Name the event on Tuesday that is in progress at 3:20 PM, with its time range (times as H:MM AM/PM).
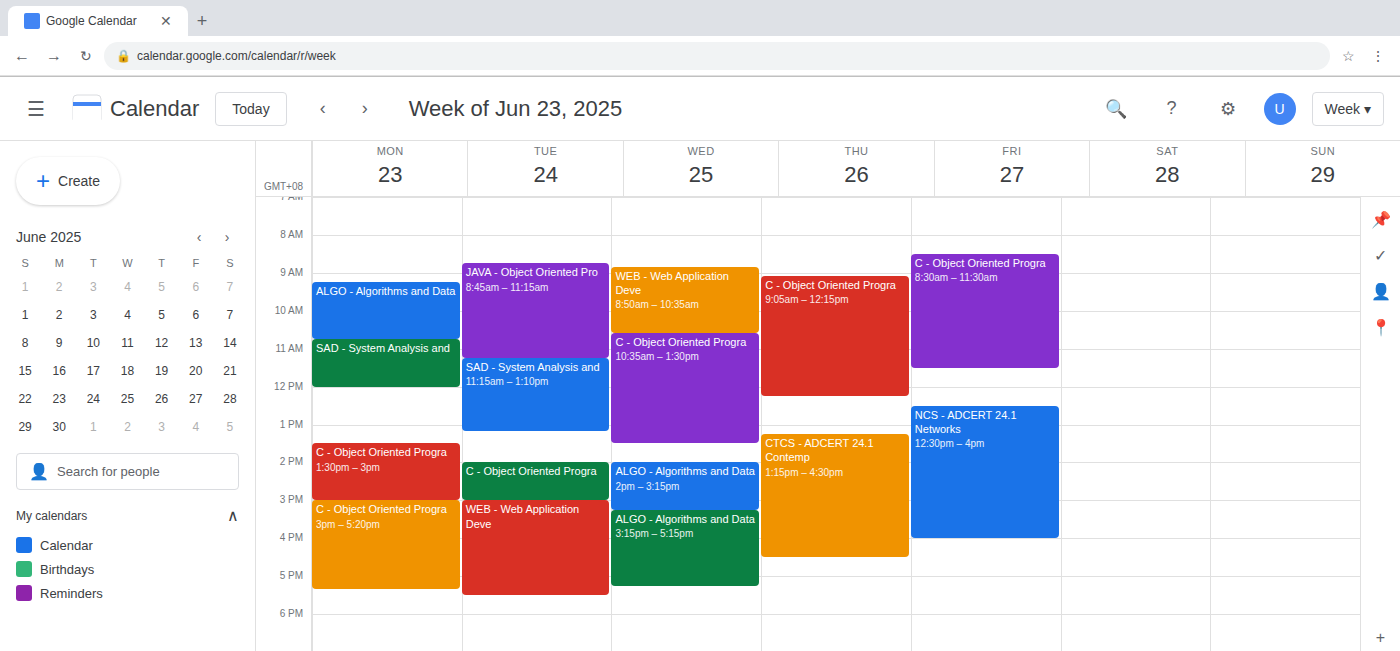
"WEB - Web Application Deve", 3:00 PM to 5:30 PM